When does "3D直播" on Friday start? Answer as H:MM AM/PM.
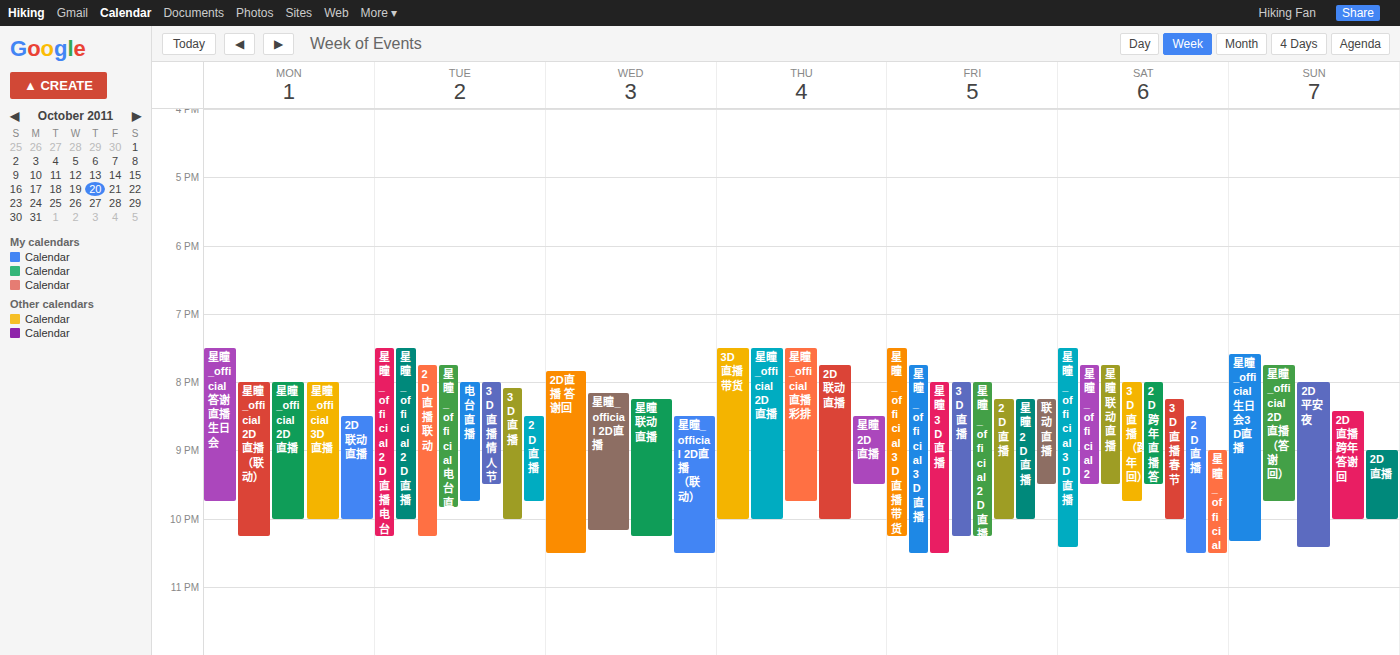
8:00 PM